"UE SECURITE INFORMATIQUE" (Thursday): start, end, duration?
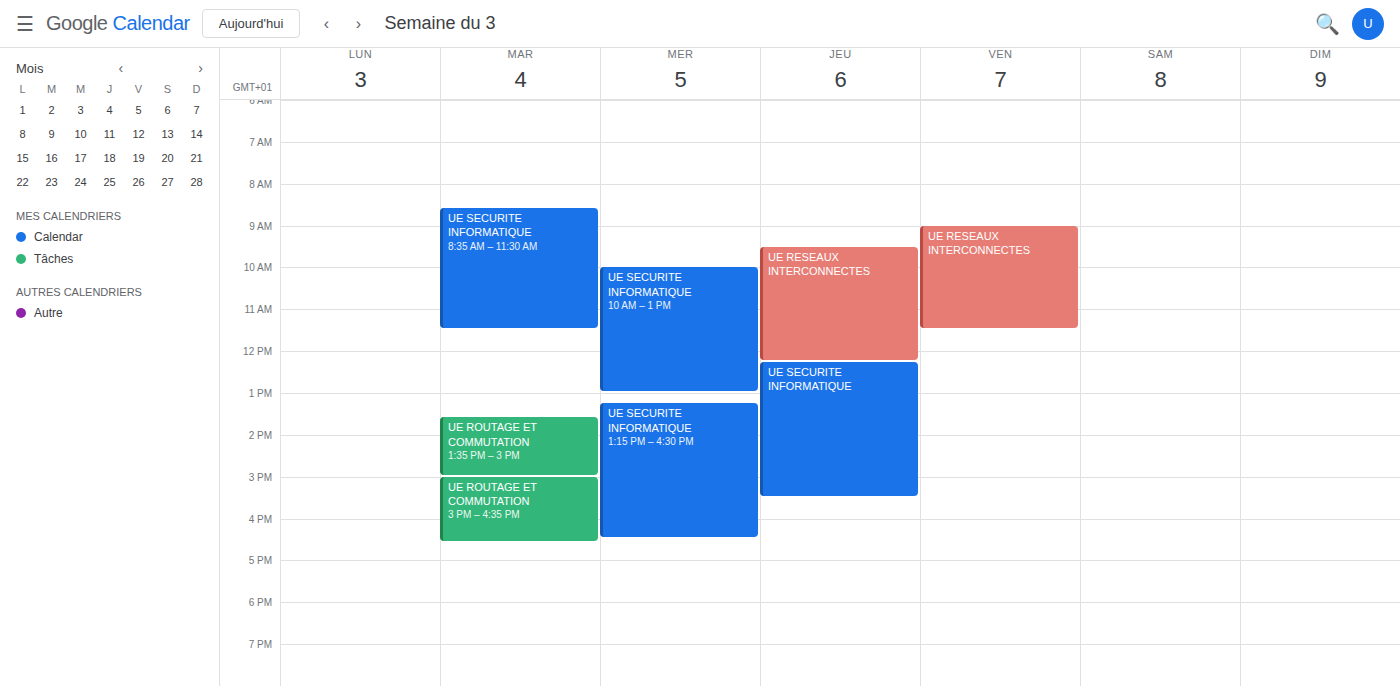
12:15 PM to 3:30 PM, 3 hours 15 minutes